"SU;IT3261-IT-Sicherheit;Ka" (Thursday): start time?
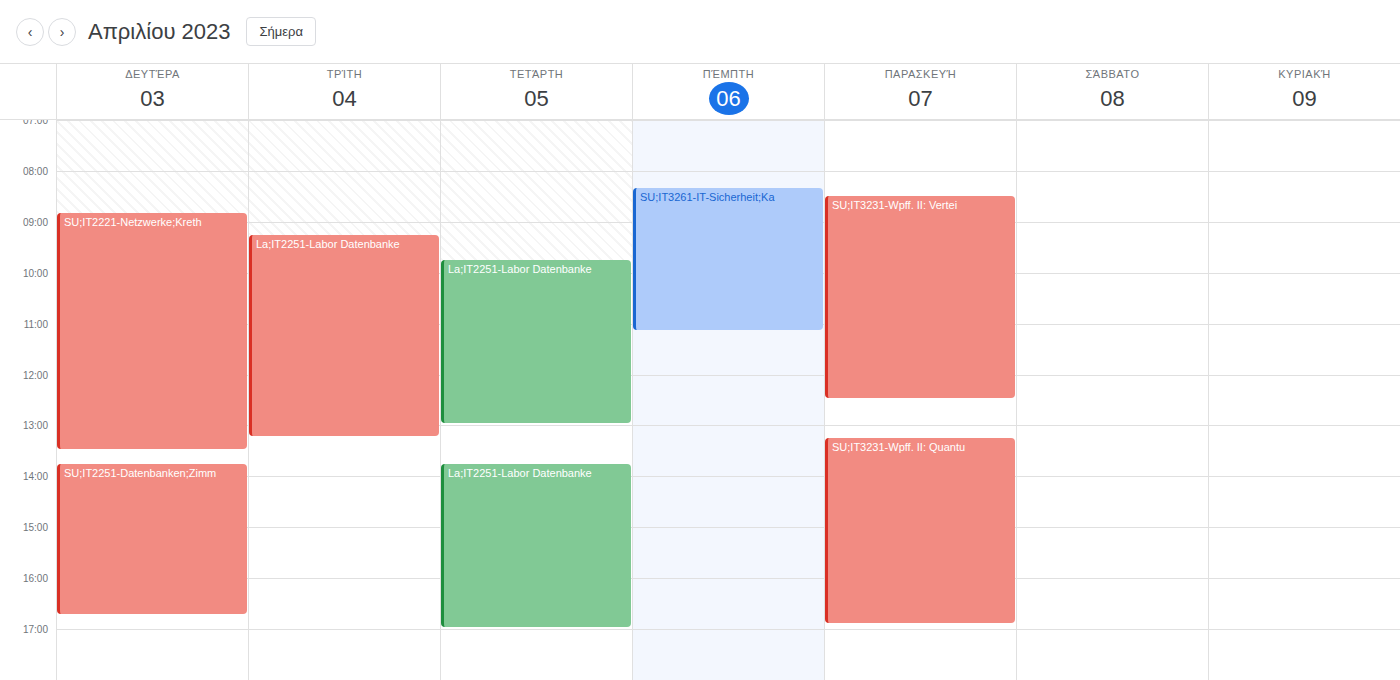
8:20 AM